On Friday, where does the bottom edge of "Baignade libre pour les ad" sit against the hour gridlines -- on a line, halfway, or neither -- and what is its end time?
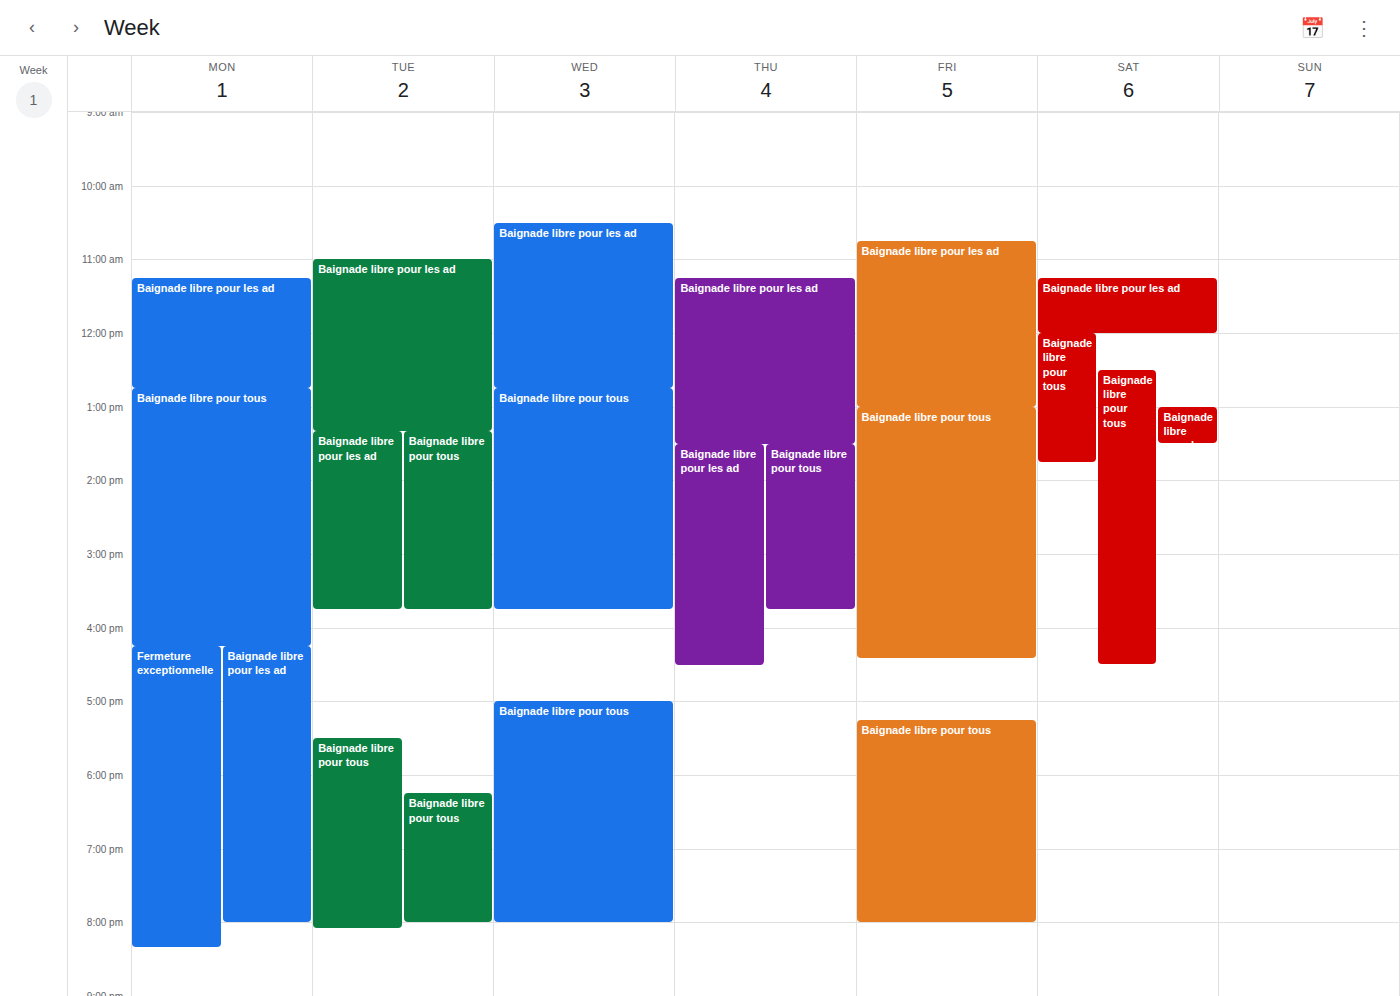
1:00 PM -- exactly on the 1 PM line.